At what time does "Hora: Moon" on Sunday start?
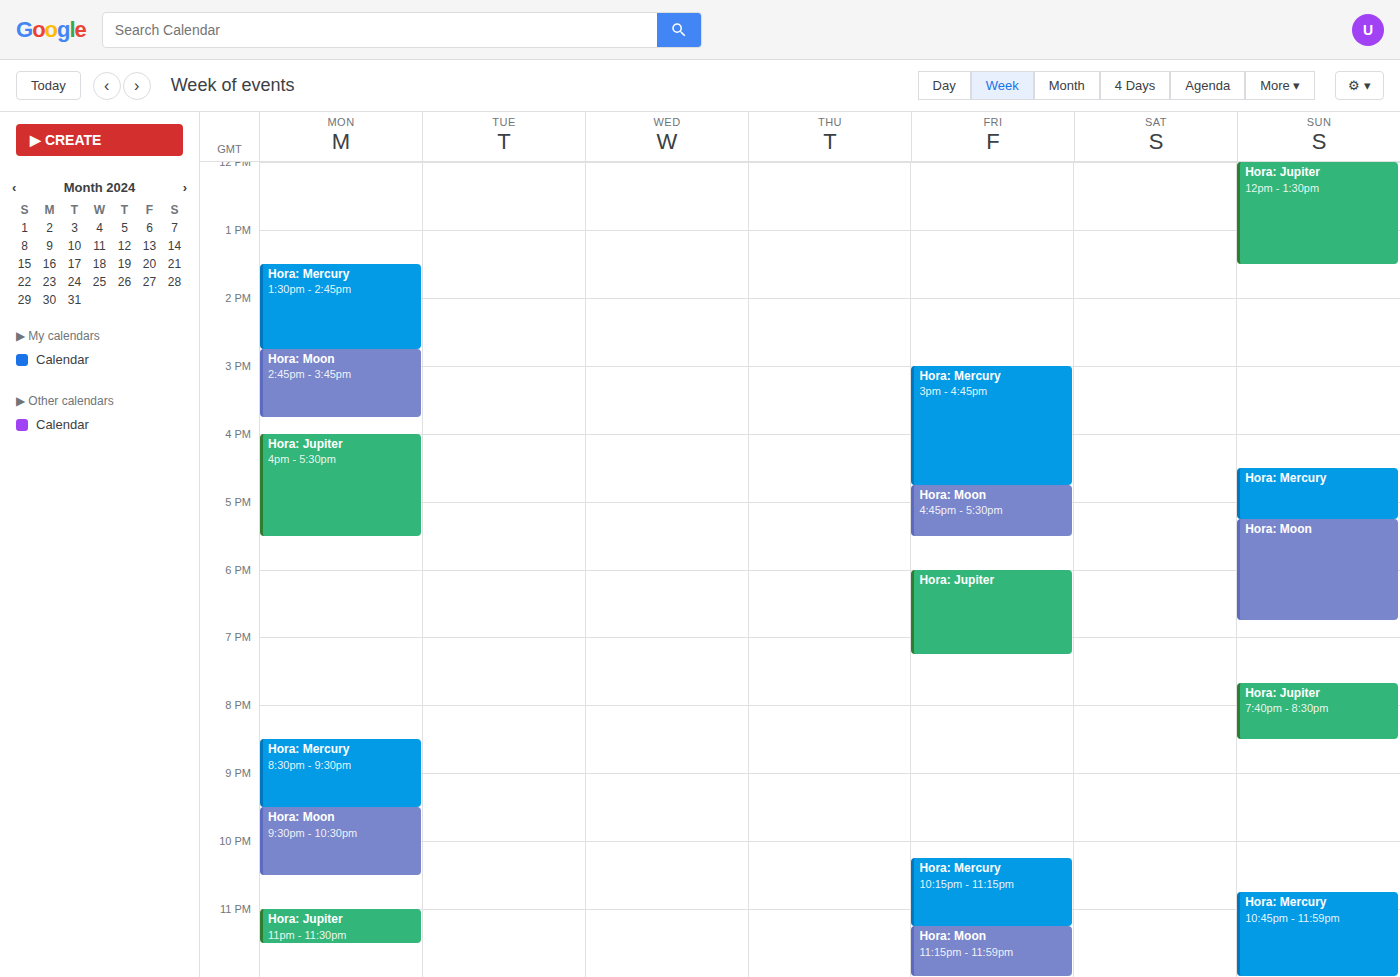
5:15 PM